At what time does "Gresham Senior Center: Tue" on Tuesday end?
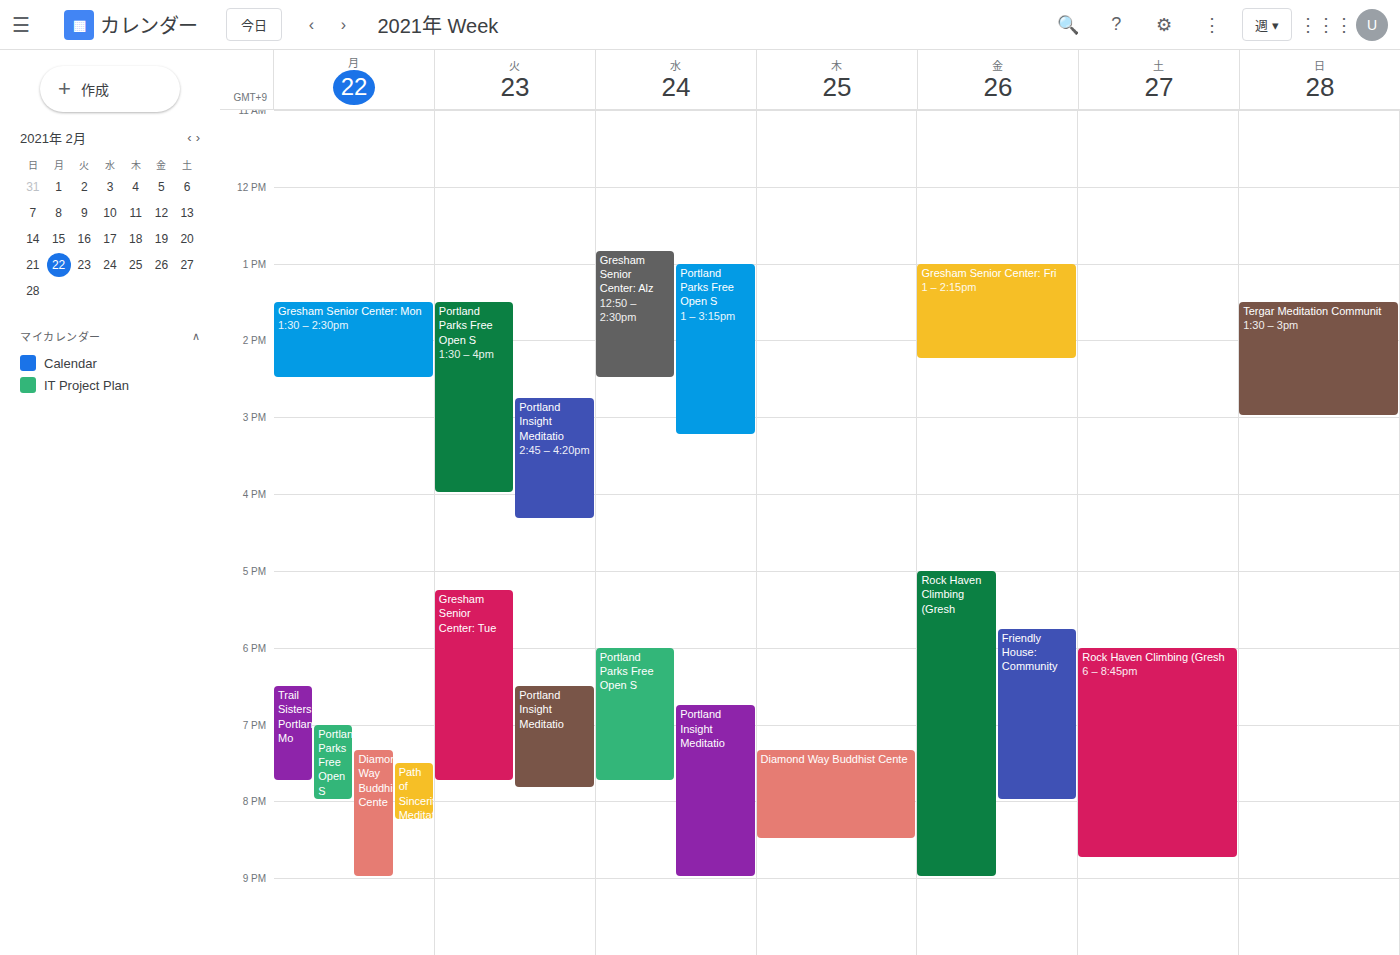
7:45 PM